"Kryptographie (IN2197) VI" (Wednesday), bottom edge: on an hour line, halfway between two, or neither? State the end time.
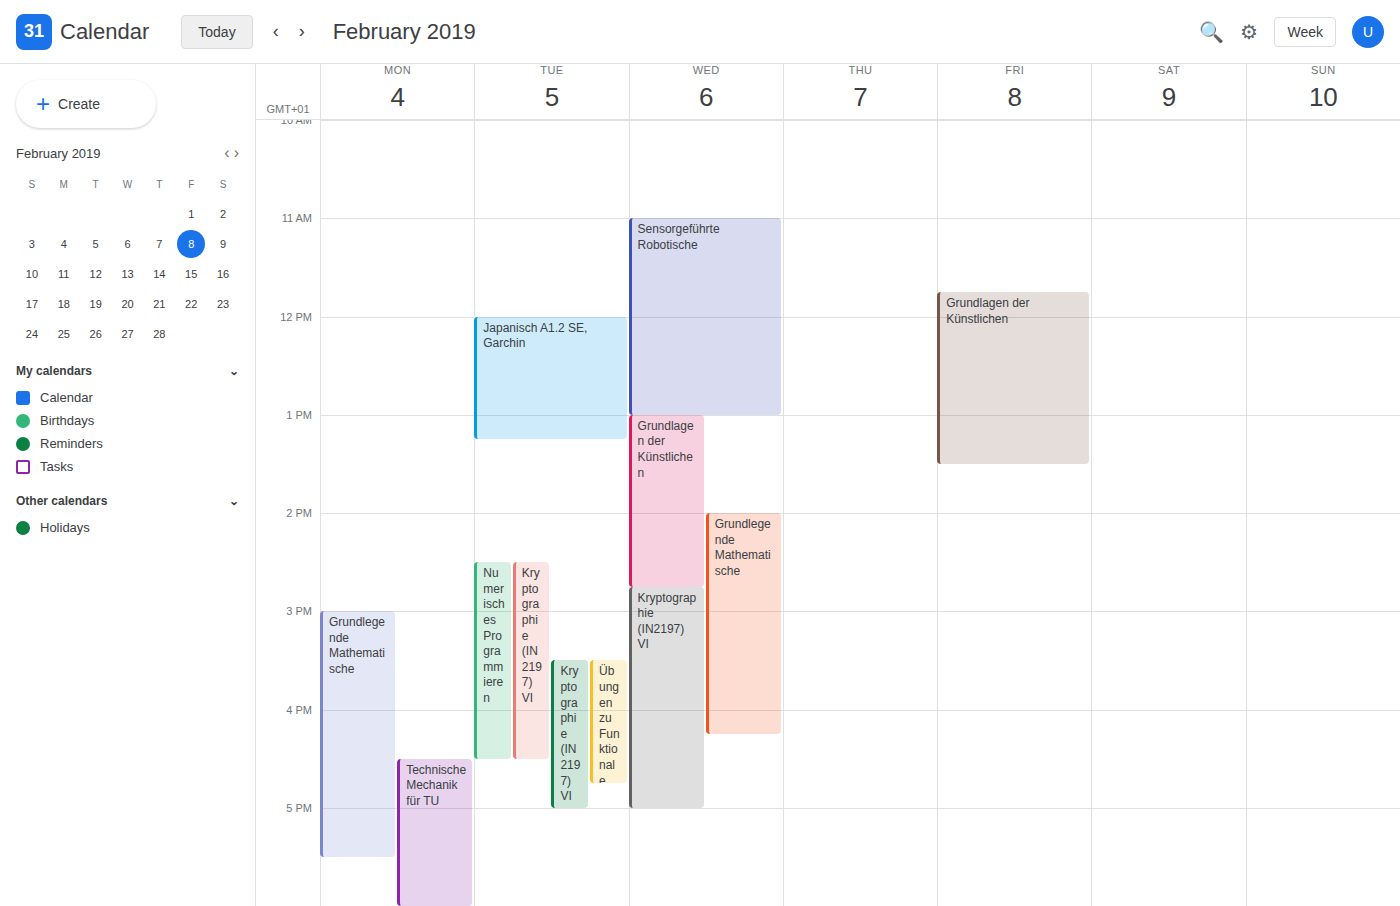
17:00 -- exactly on the 17:00 line.